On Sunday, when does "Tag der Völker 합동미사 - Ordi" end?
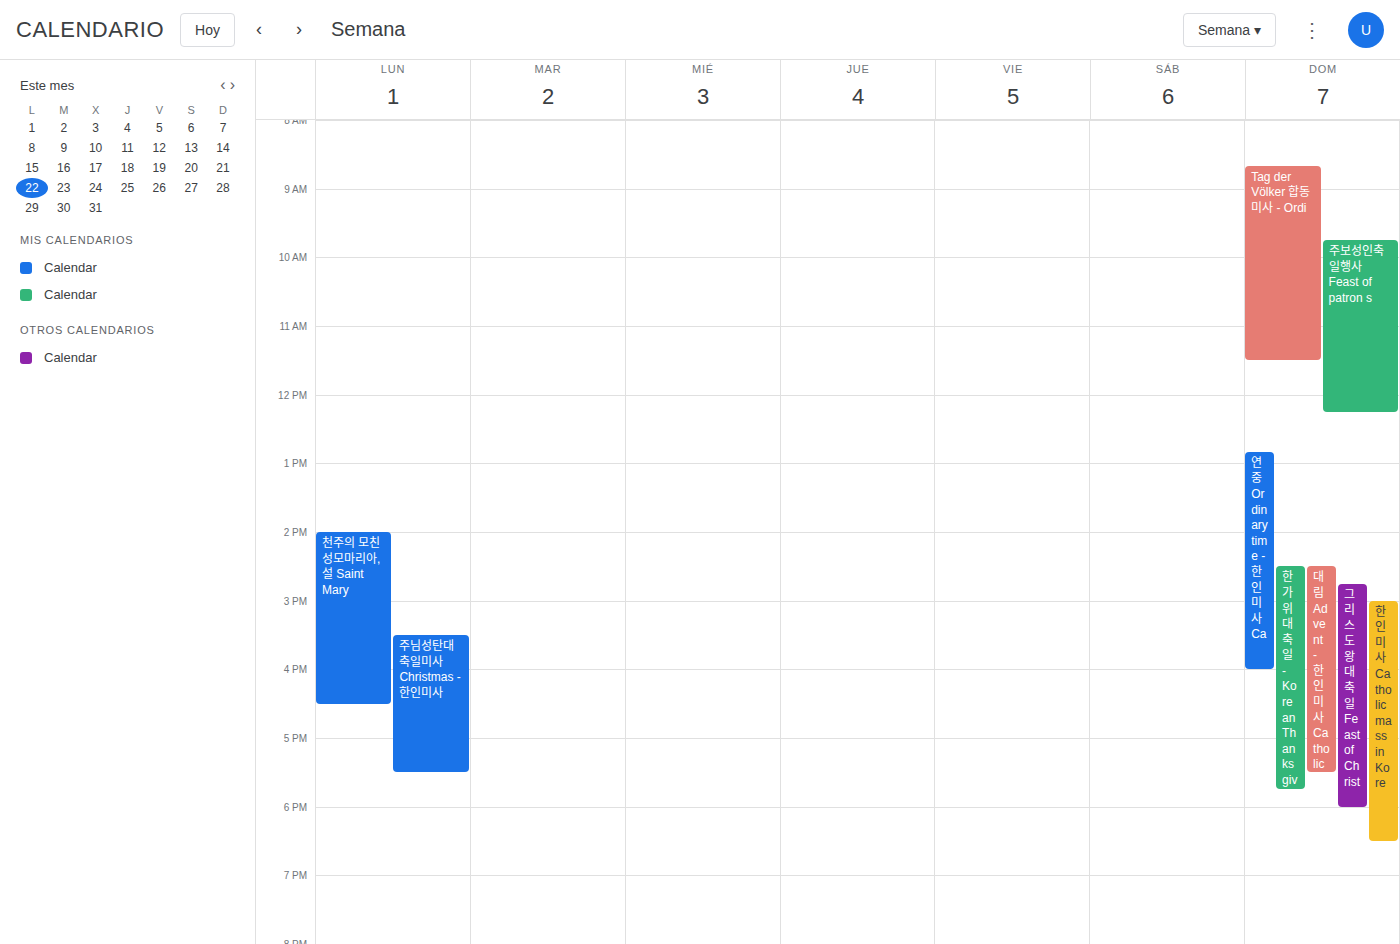
11:30 AM